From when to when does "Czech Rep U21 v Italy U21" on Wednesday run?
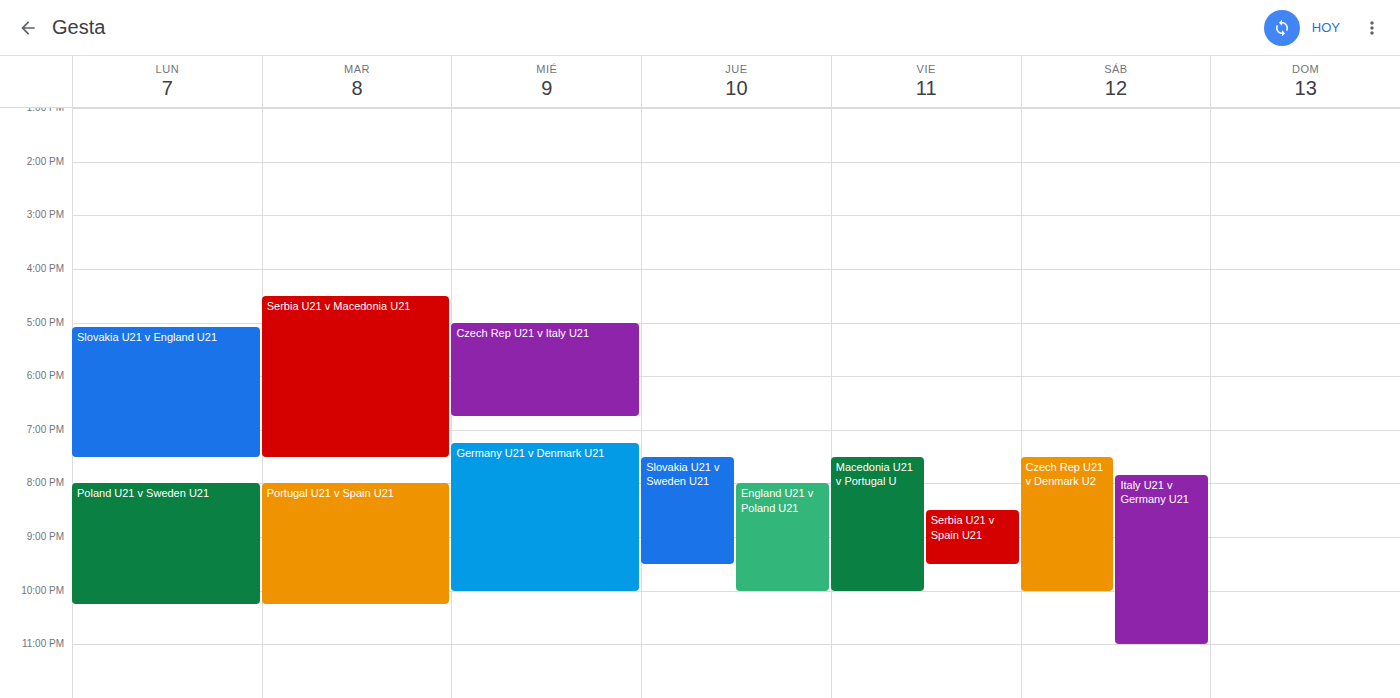
17:00 to 18:45